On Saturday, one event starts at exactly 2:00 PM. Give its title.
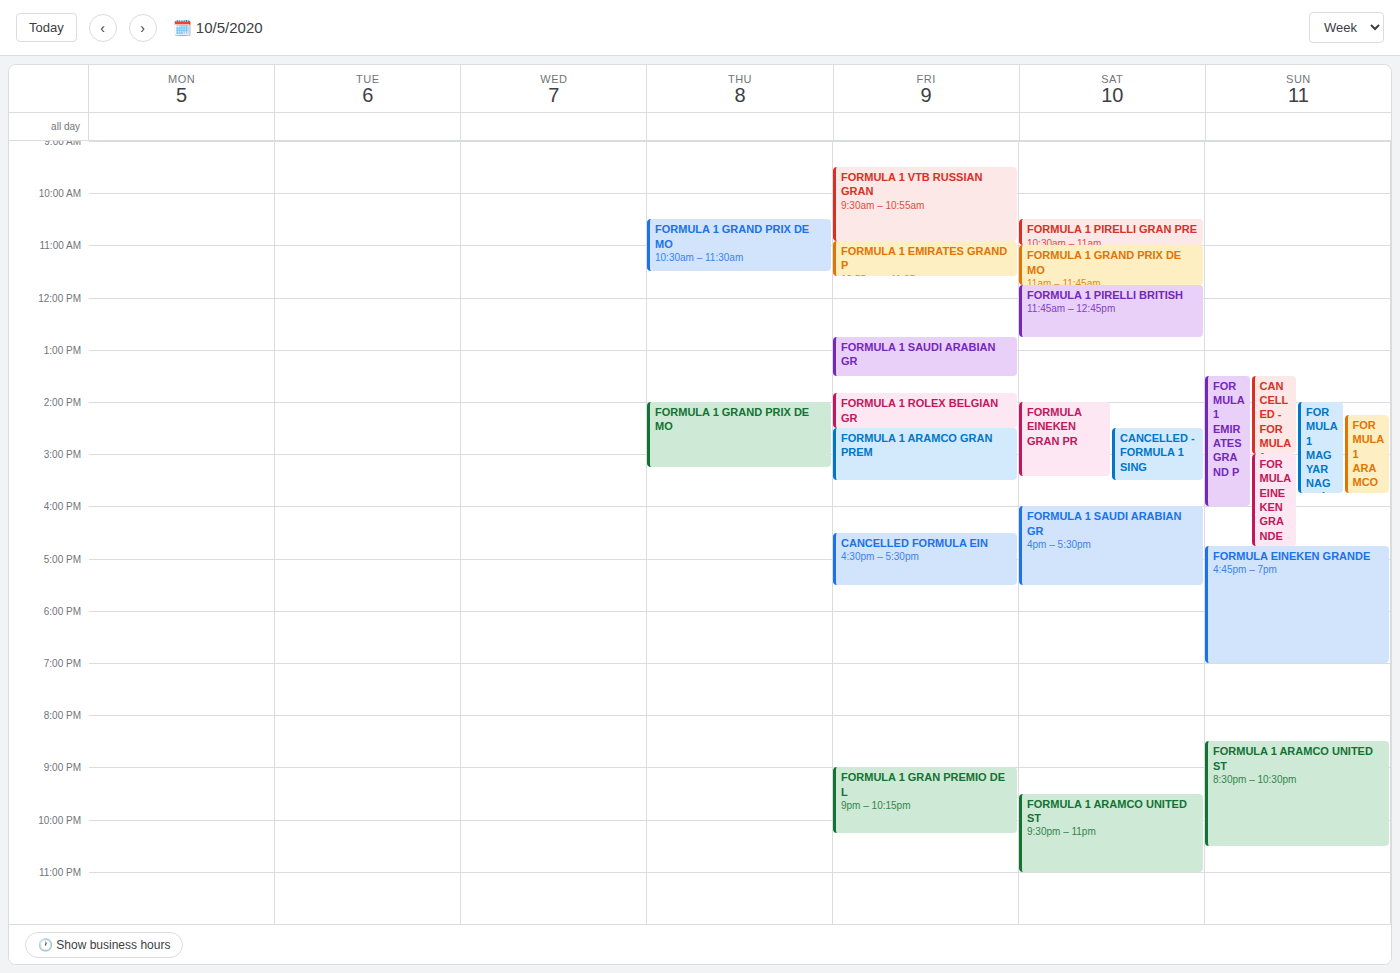
"FORMULA EINEKEN GRAN PR"